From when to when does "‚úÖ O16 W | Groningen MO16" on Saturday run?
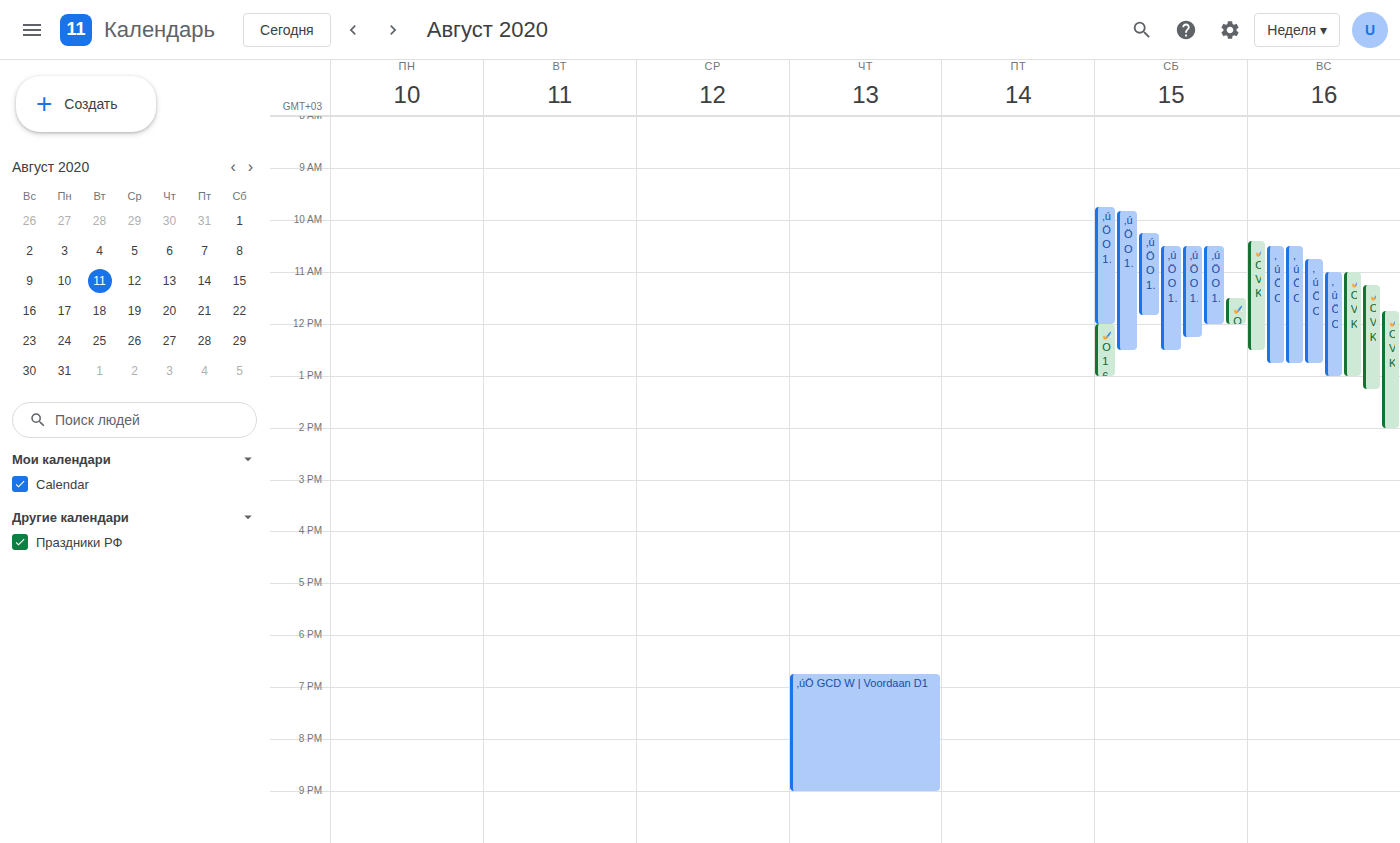
10:30 AM to 12:30 PM